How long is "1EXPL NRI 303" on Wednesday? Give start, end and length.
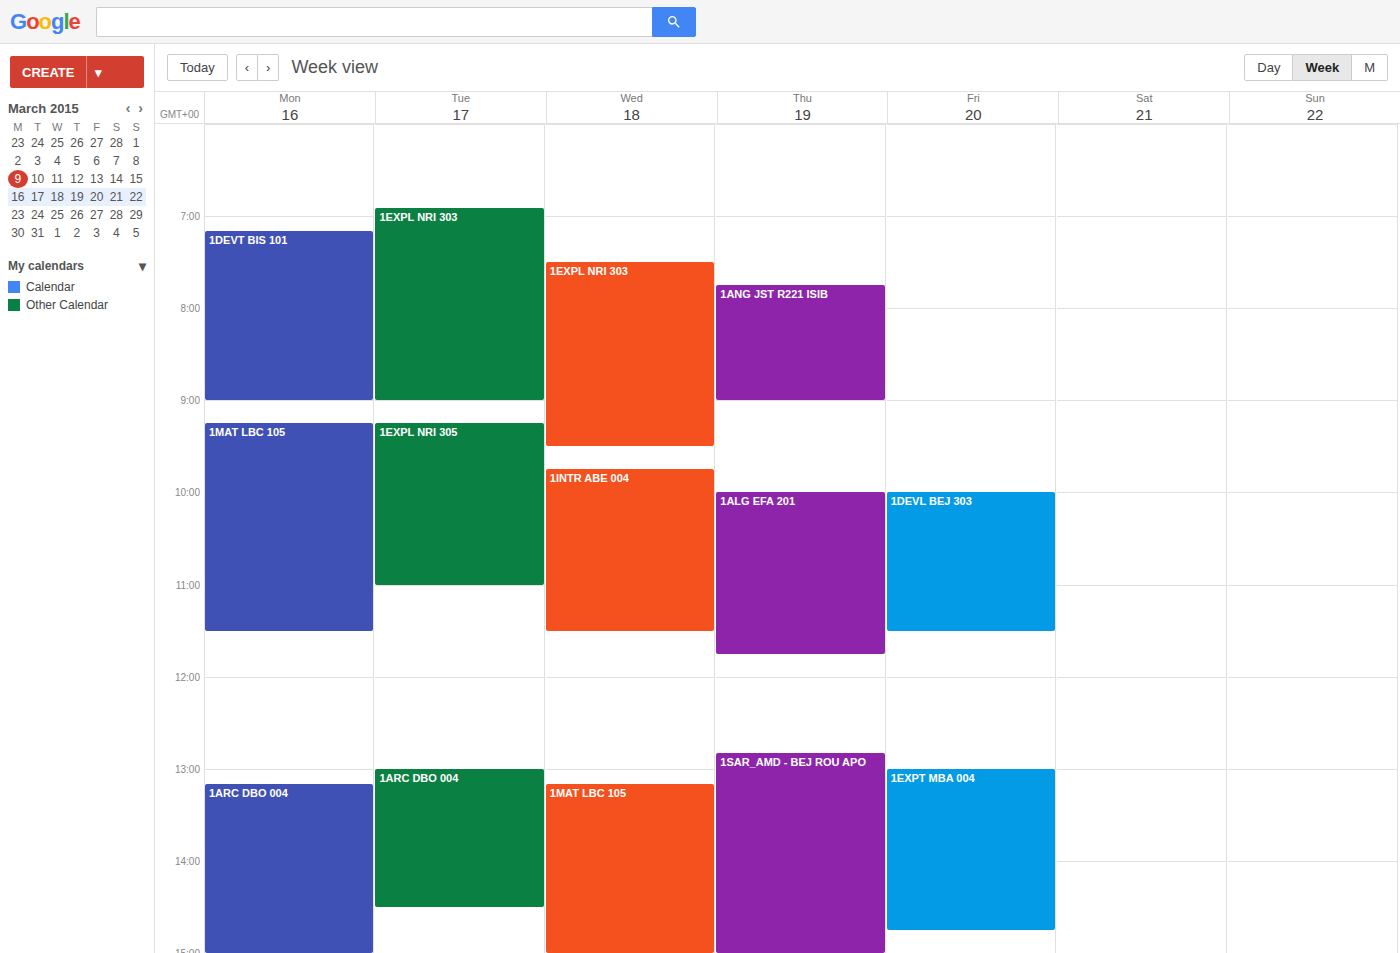
7:30 AM to 9:30 AM, 2 hours